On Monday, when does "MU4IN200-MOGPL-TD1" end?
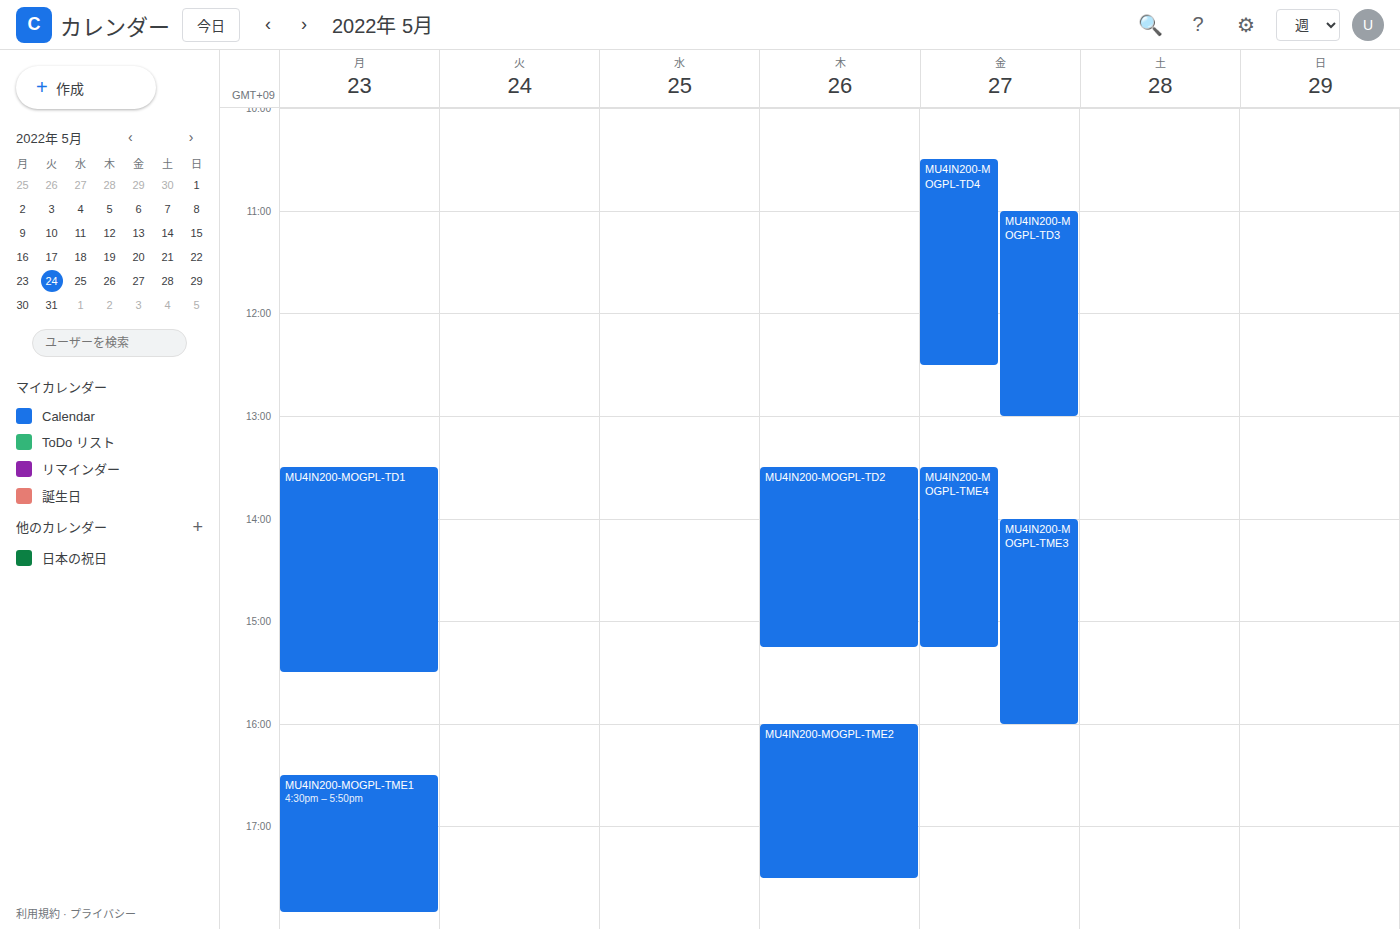
3:30 PM